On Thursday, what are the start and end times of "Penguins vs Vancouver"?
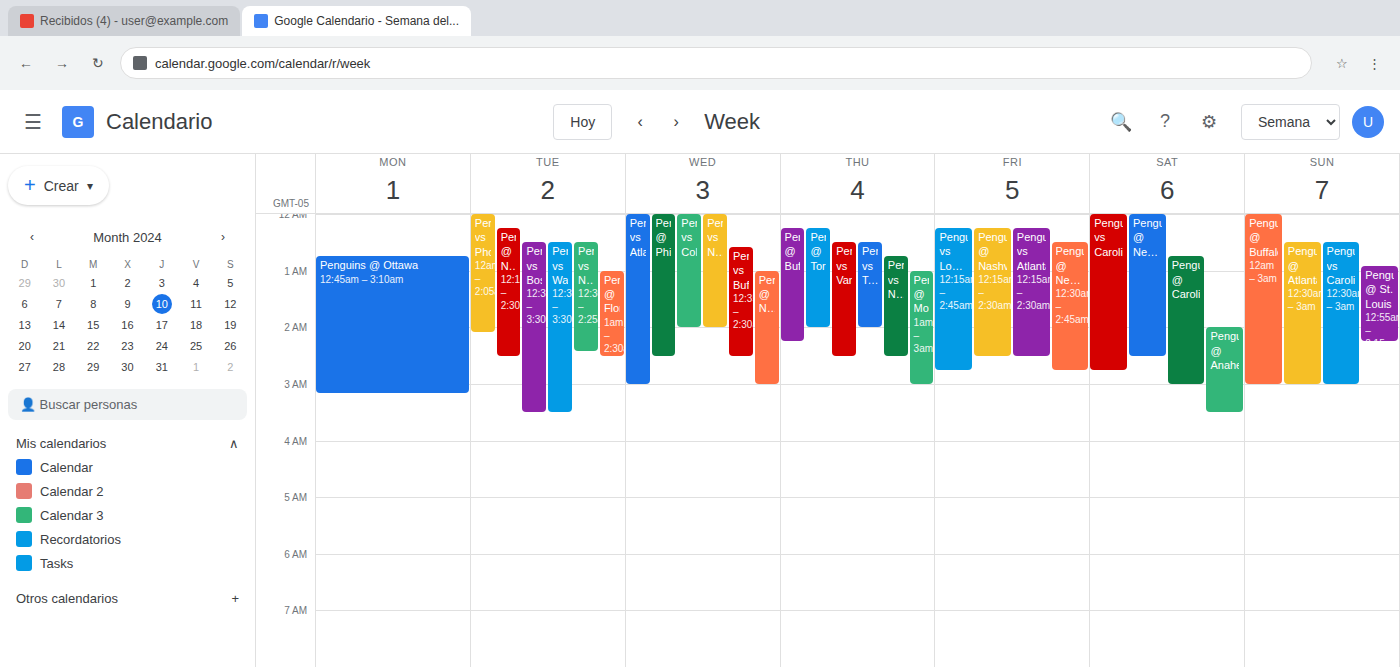
00:30 to 02:30